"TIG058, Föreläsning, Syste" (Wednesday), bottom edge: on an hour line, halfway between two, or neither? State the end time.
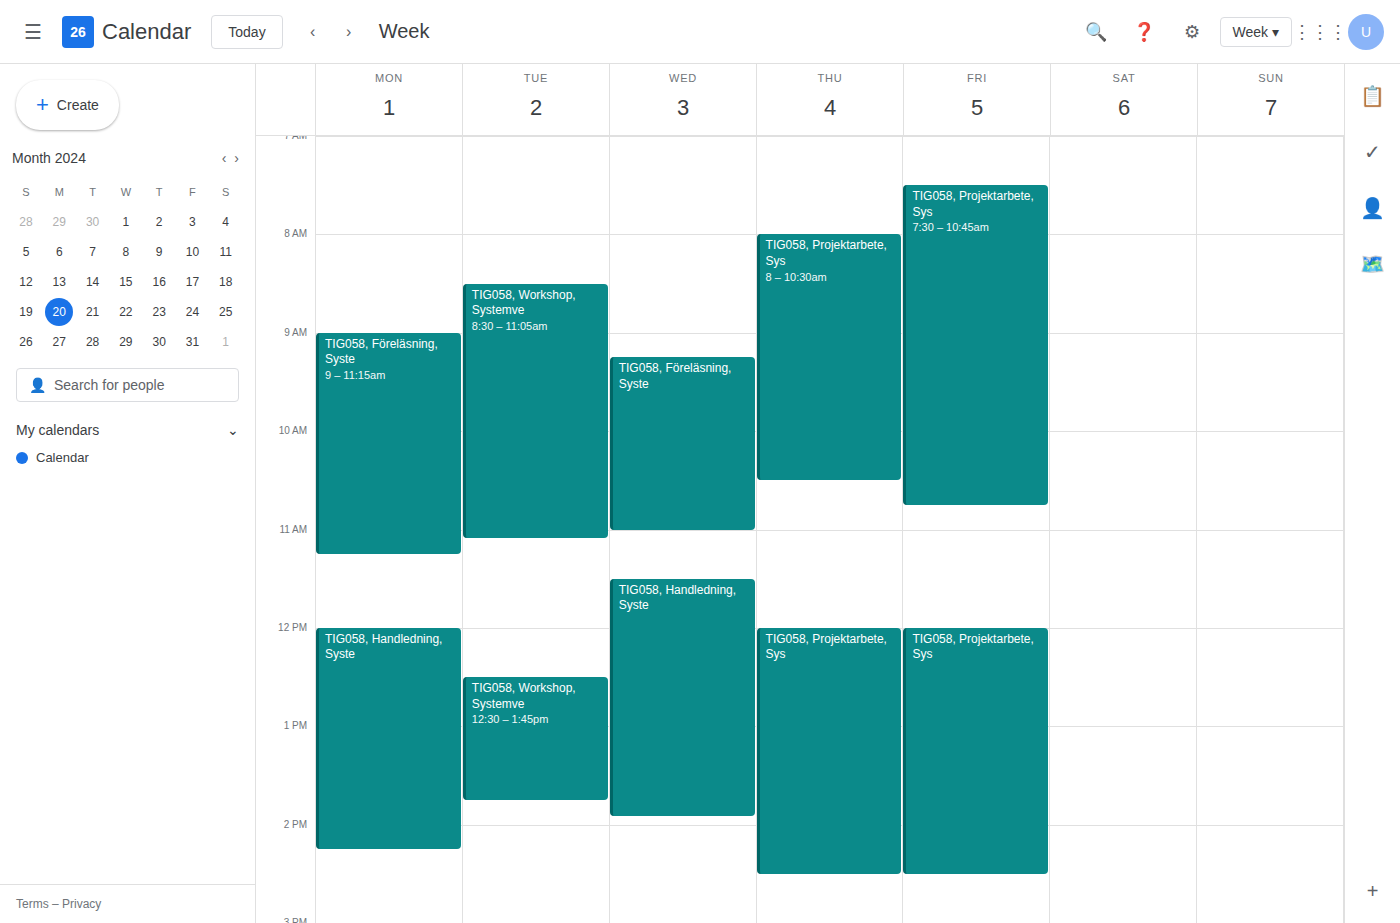
11:00 AM -- exactly on the 11 AM line.